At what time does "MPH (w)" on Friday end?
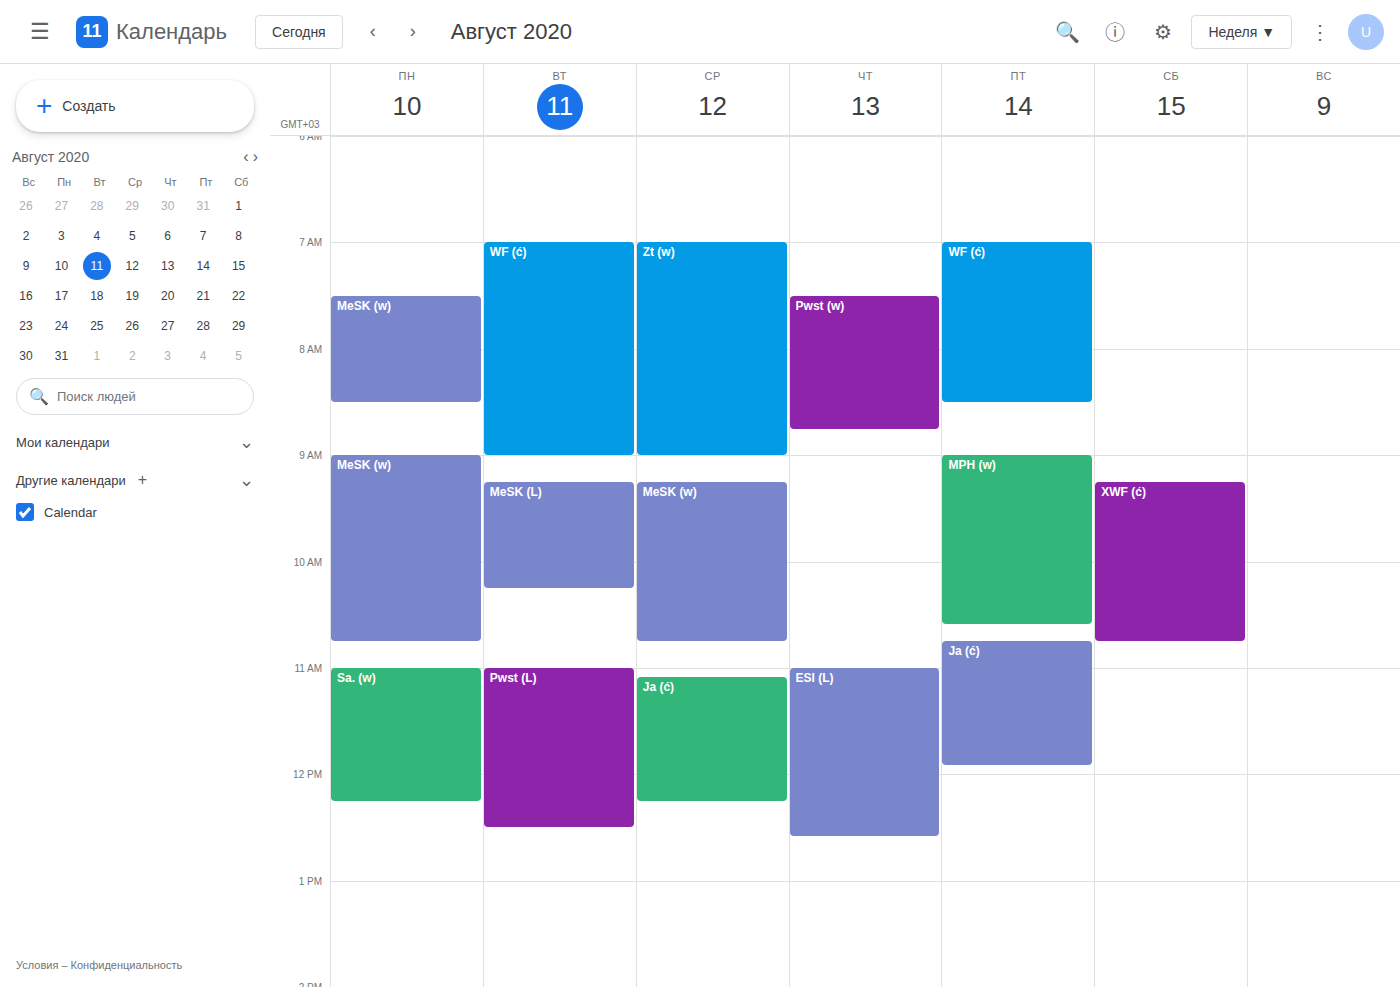
10:35 AM